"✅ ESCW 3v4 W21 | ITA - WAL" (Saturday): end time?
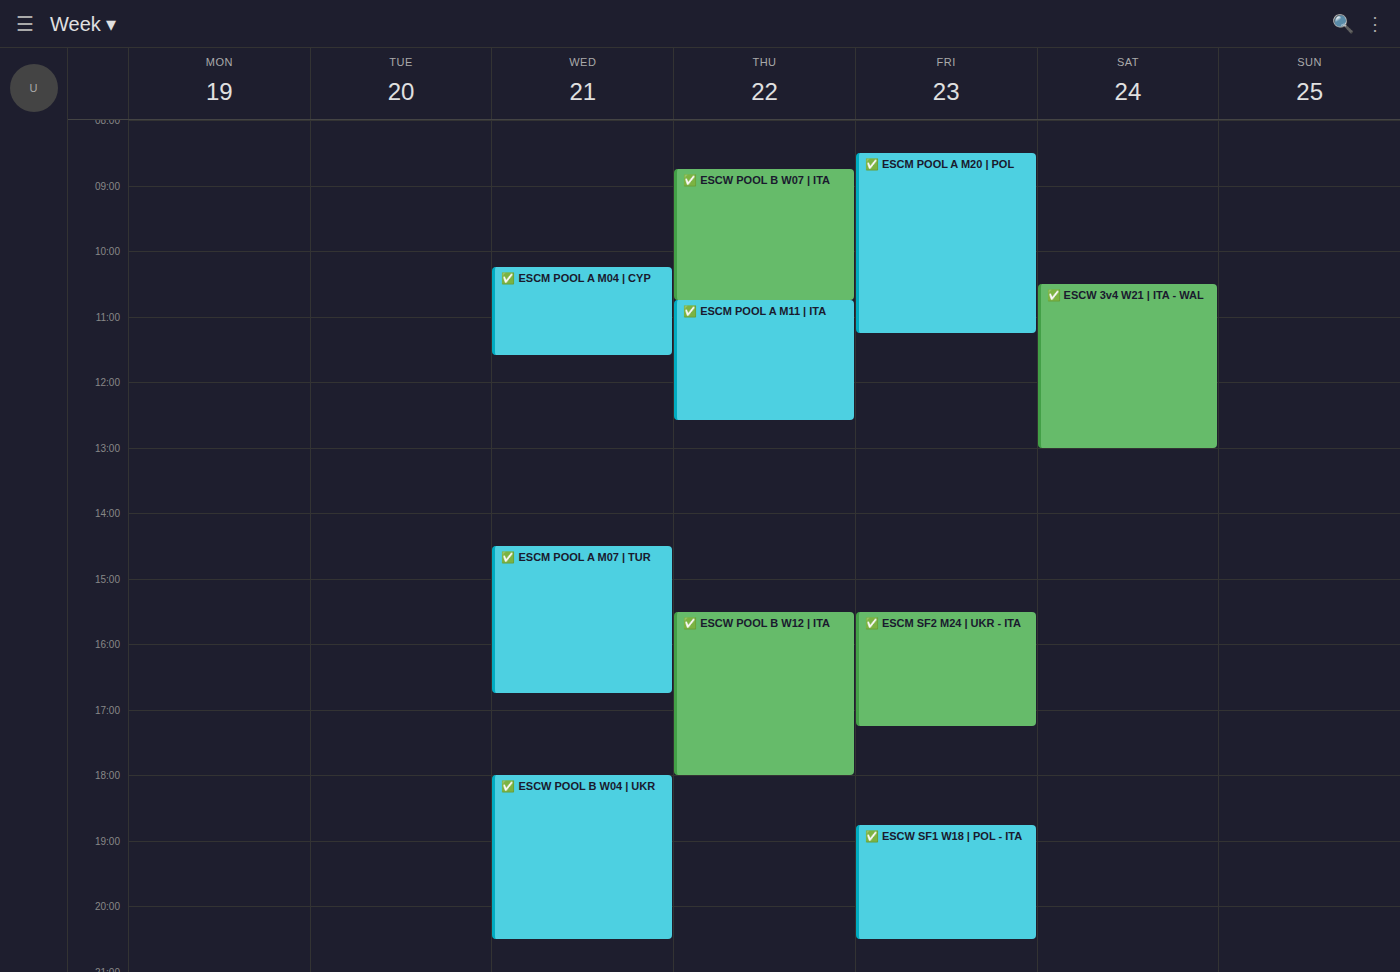
1:00 PM